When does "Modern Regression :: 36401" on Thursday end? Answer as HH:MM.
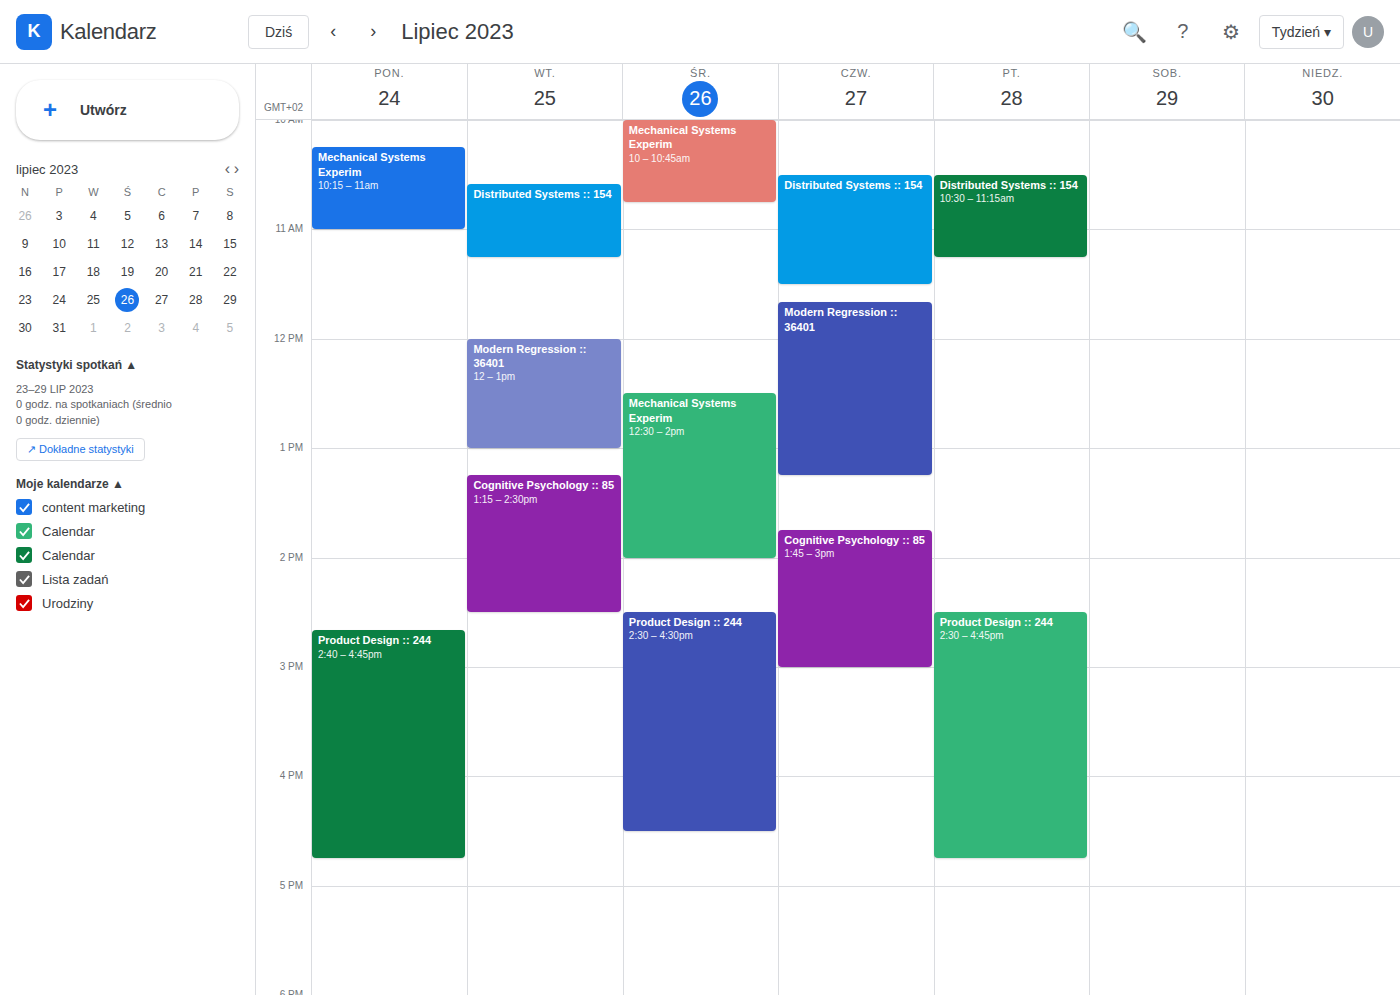
13:15